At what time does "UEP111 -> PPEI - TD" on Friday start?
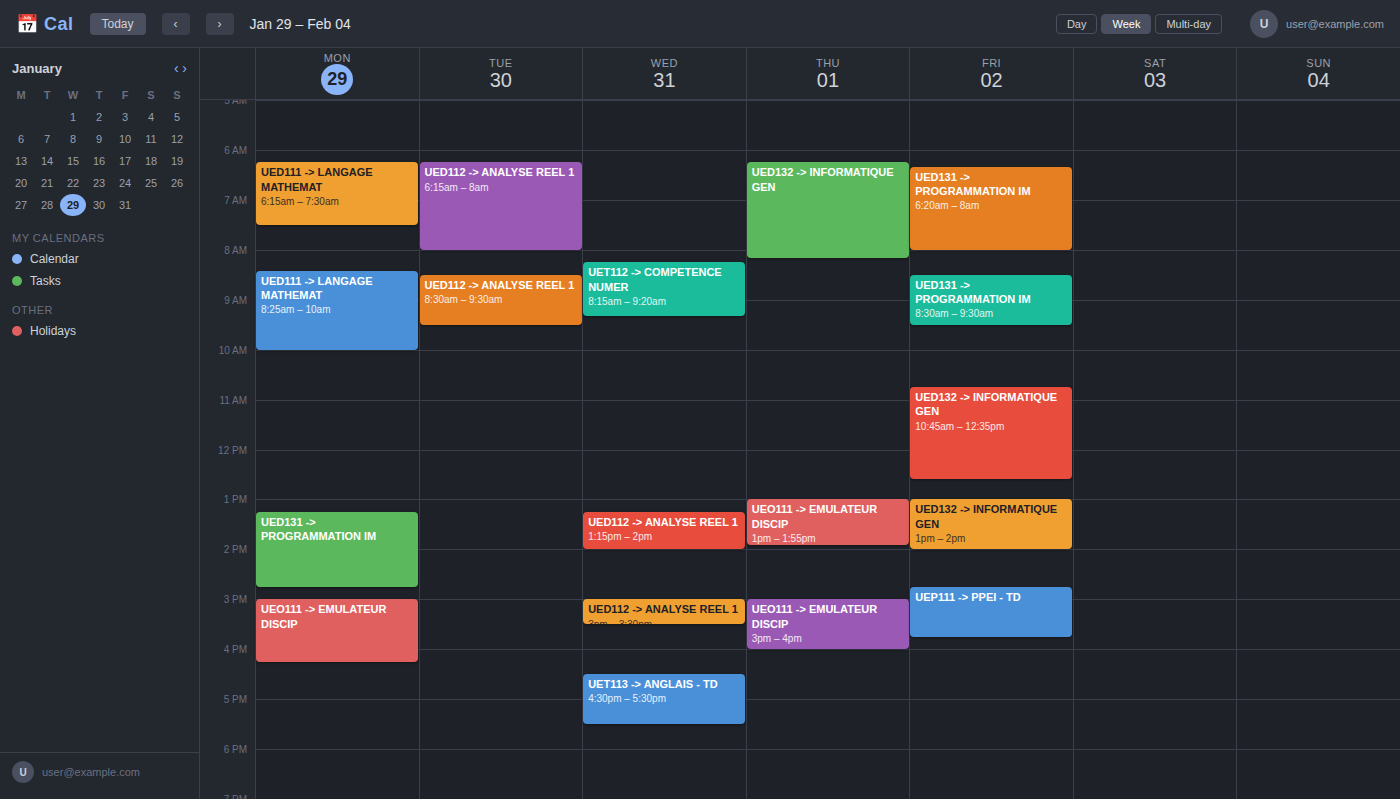
14:45